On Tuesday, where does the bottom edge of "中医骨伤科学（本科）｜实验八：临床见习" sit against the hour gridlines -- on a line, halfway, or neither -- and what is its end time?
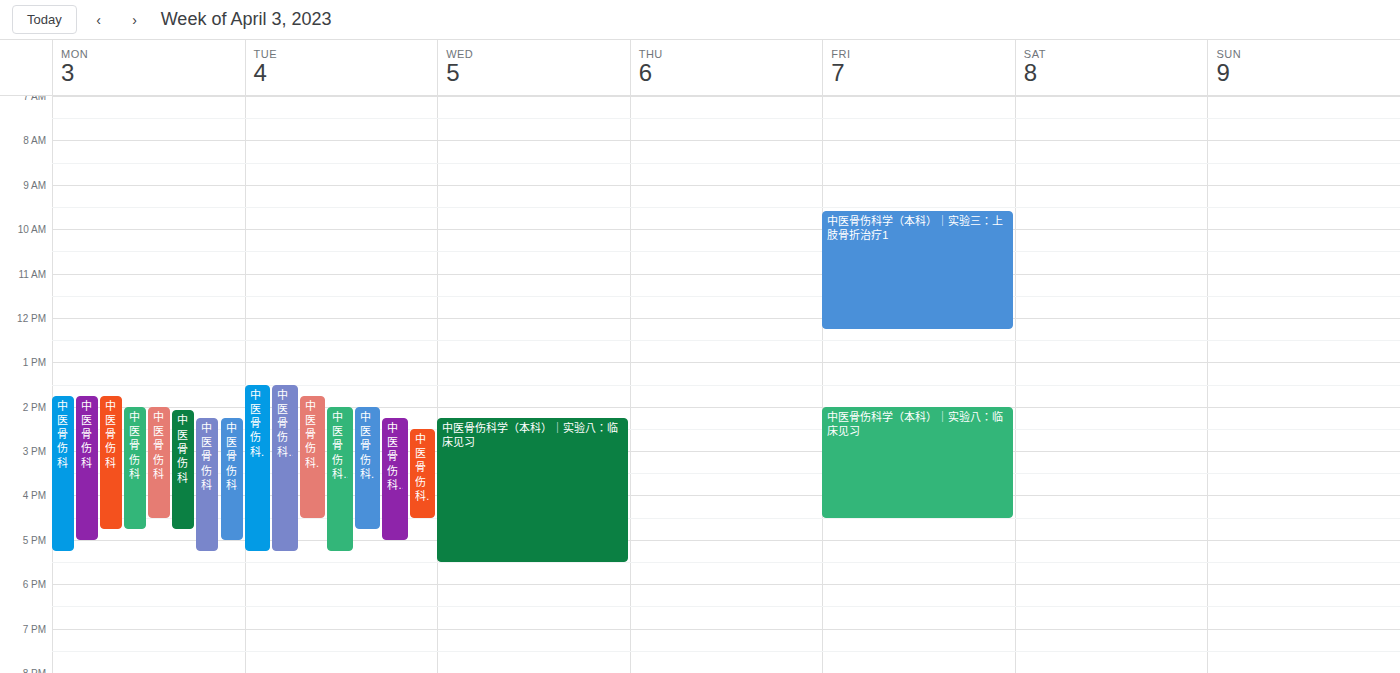
5:00 PM -- exactly on the 5 PM line.